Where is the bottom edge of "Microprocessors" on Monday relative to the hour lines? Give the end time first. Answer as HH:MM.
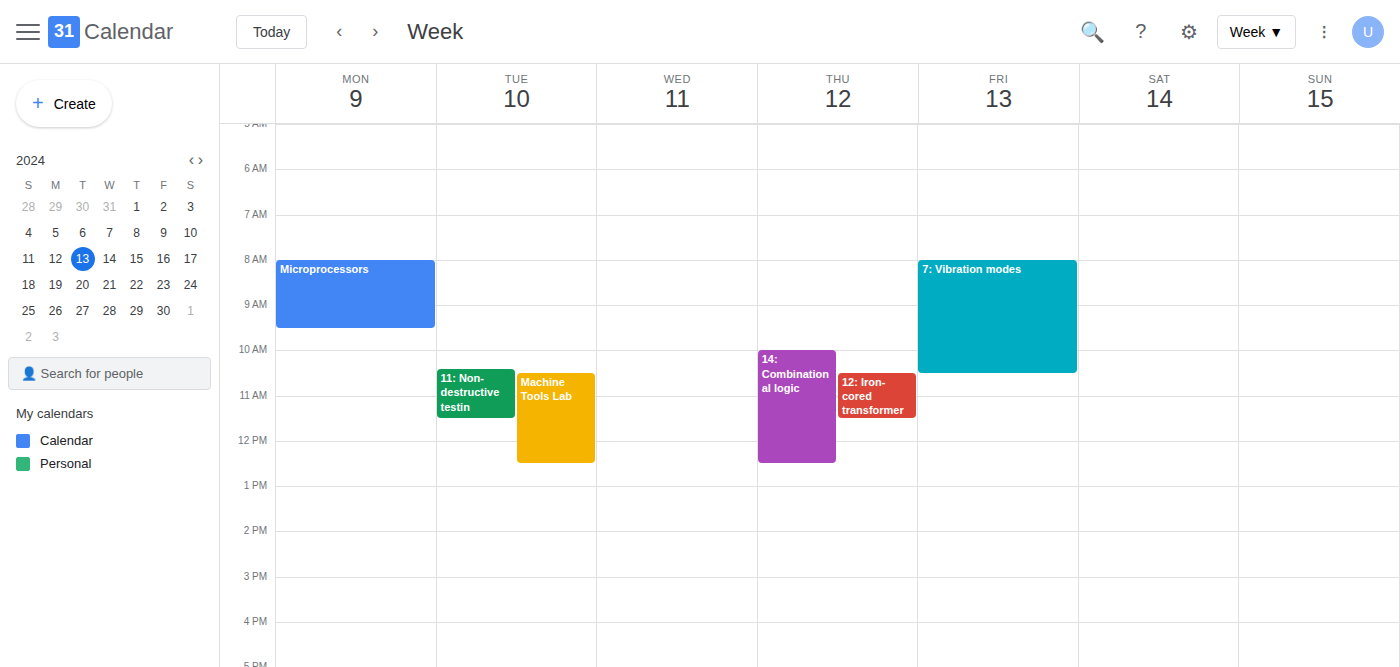
09:30 -- halfway between the 09:00 and 10:00 lines.